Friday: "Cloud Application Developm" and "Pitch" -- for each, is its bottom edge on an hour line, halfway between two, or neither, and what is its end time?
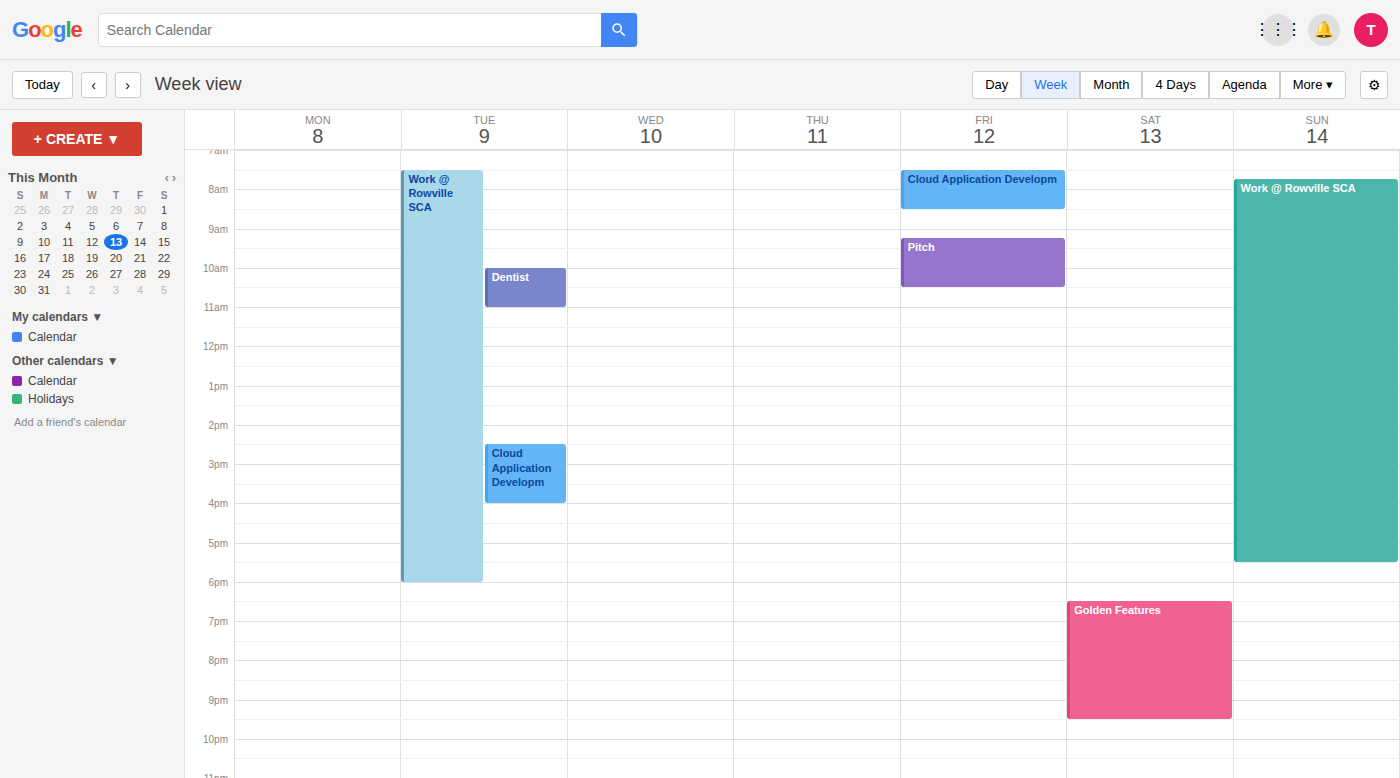
"Cloud Application Developm": 8:30 AM, halfway between the 8 AM and 9 AM lines. "Pitch": 10:30 AM, halfway between the 10 AM and 11 AM lines.